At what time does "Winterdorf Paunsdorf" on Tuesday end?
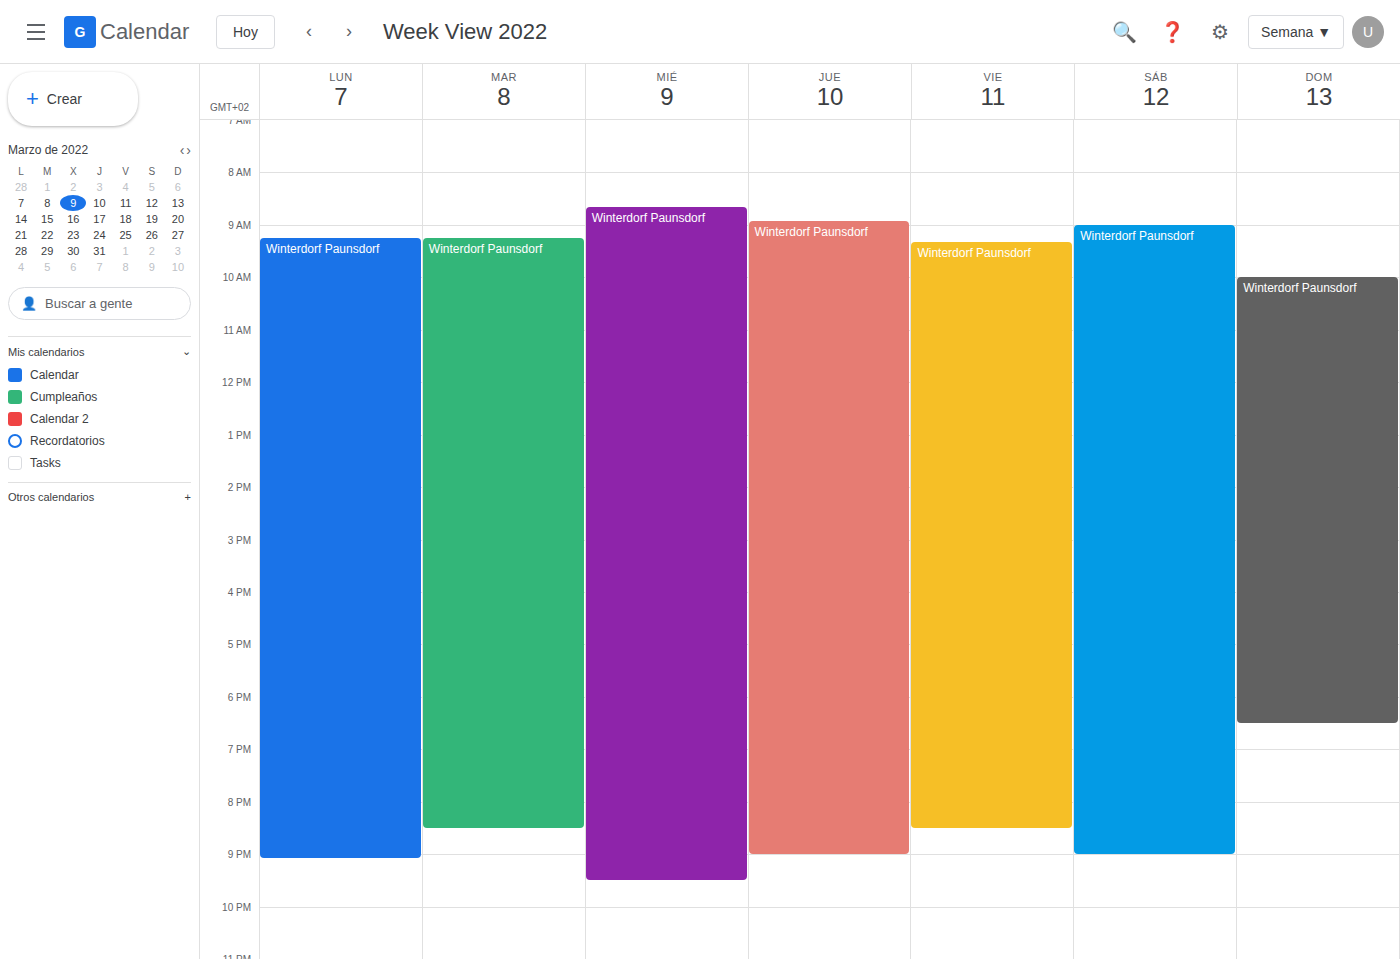
8:30 PM